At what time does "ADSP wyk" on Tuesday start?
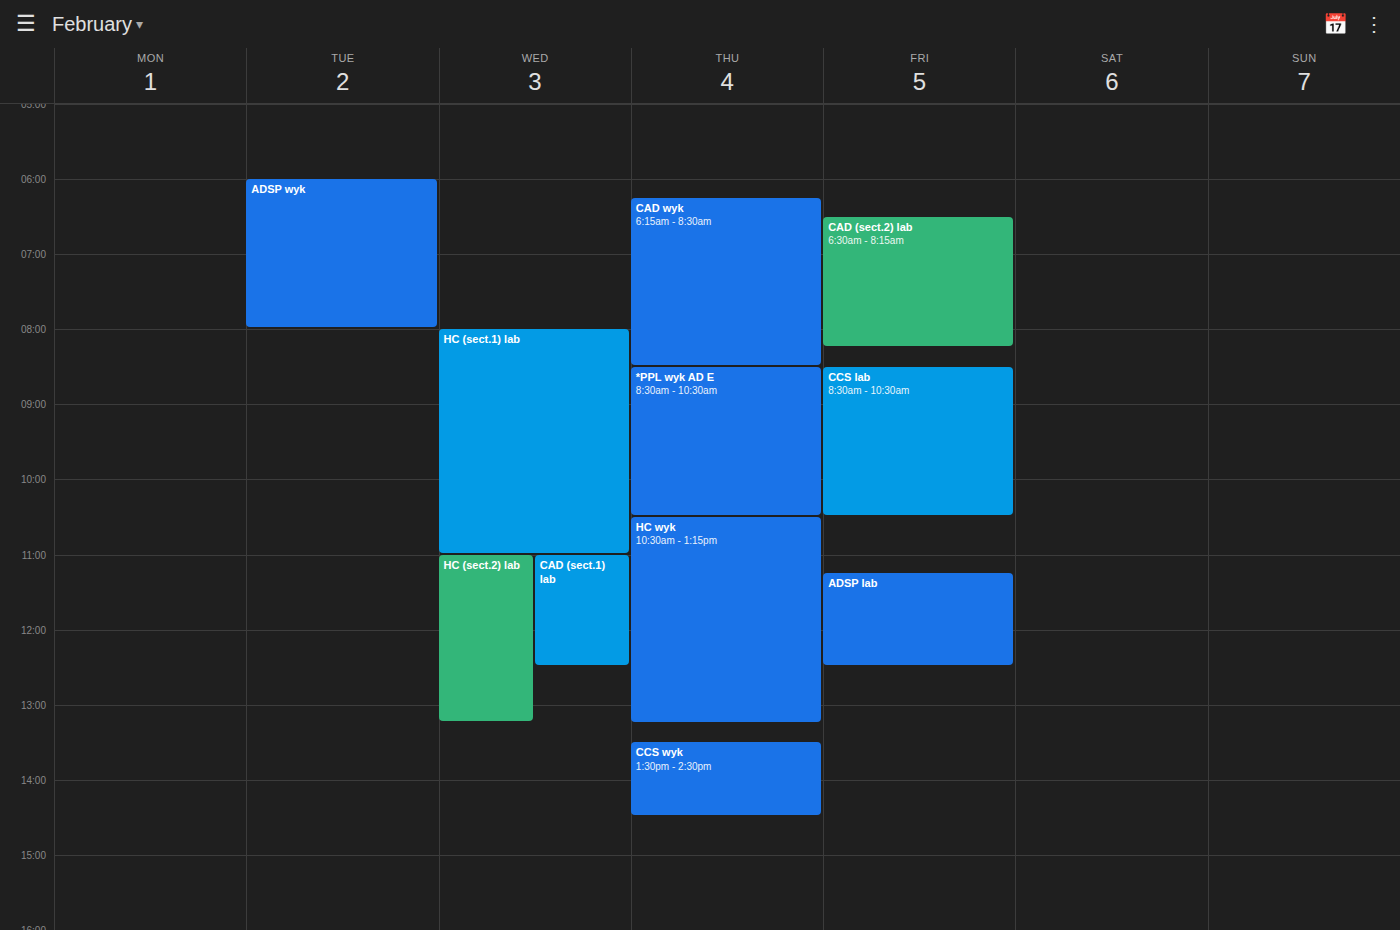
6:00 AM